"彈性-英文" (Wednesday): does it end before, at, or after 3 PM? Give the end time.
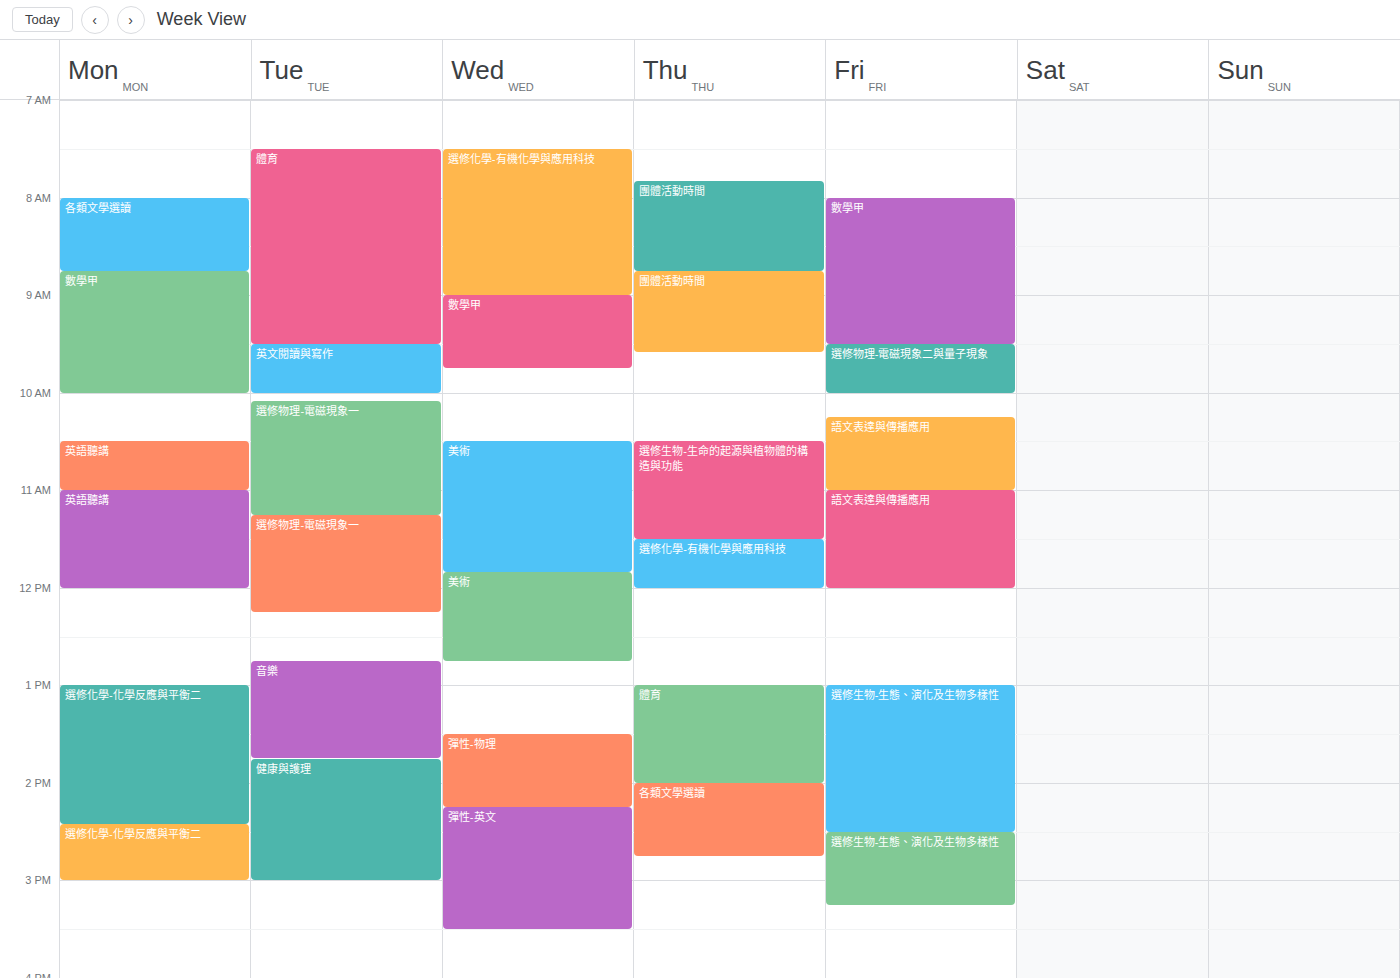
3:30 PM -- after 3 PM, 30 minutes below the 3 PM line.